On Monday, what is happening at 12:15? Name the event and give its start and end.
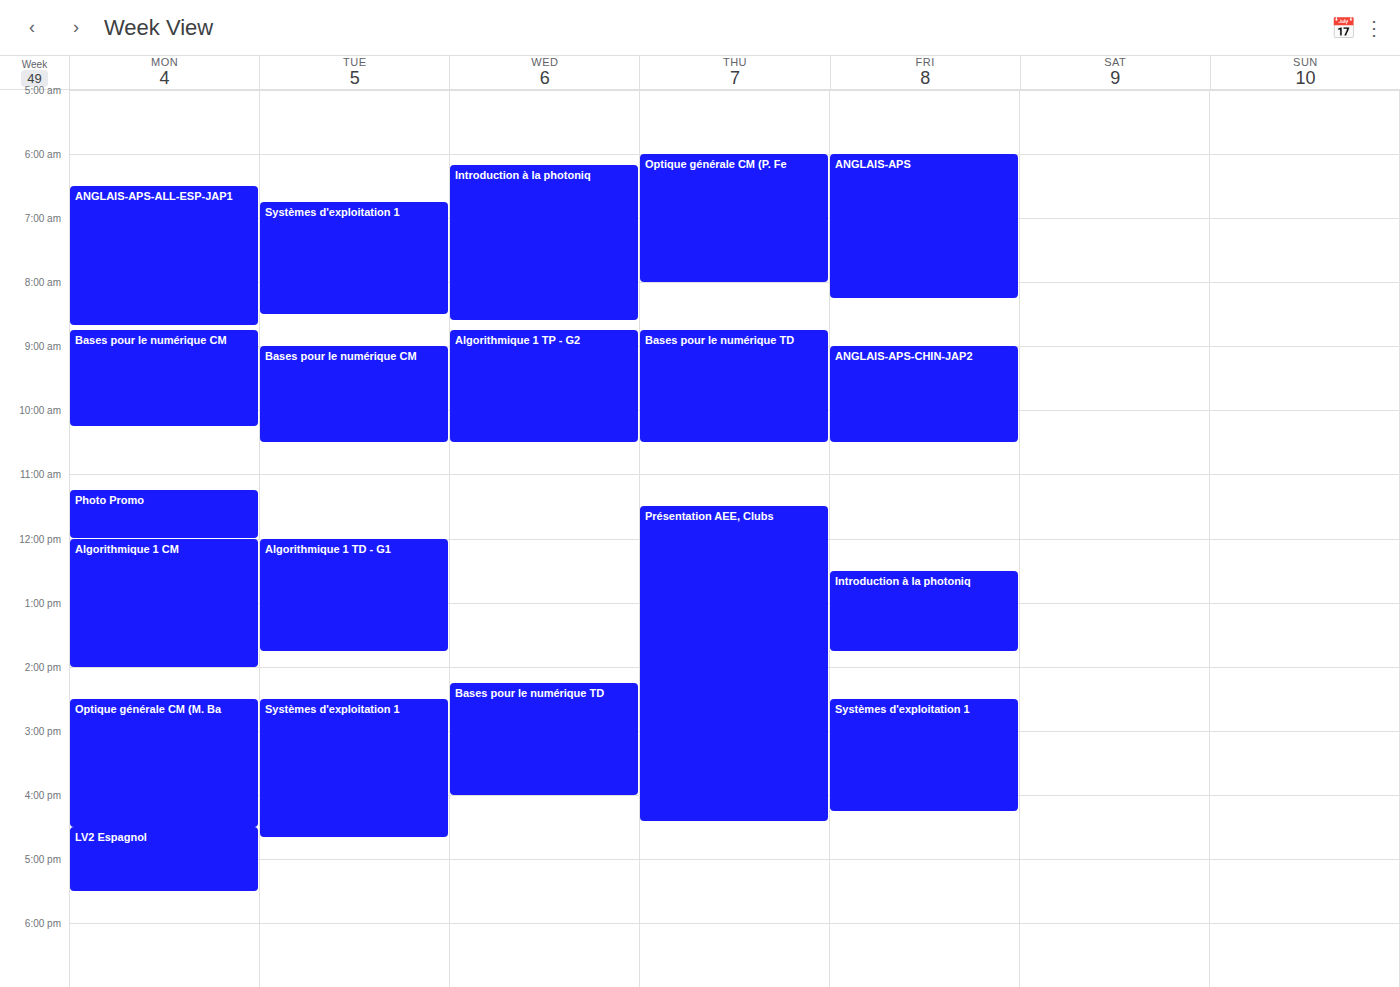
"Algorithmique 1 CM", 12:00 to 14:00